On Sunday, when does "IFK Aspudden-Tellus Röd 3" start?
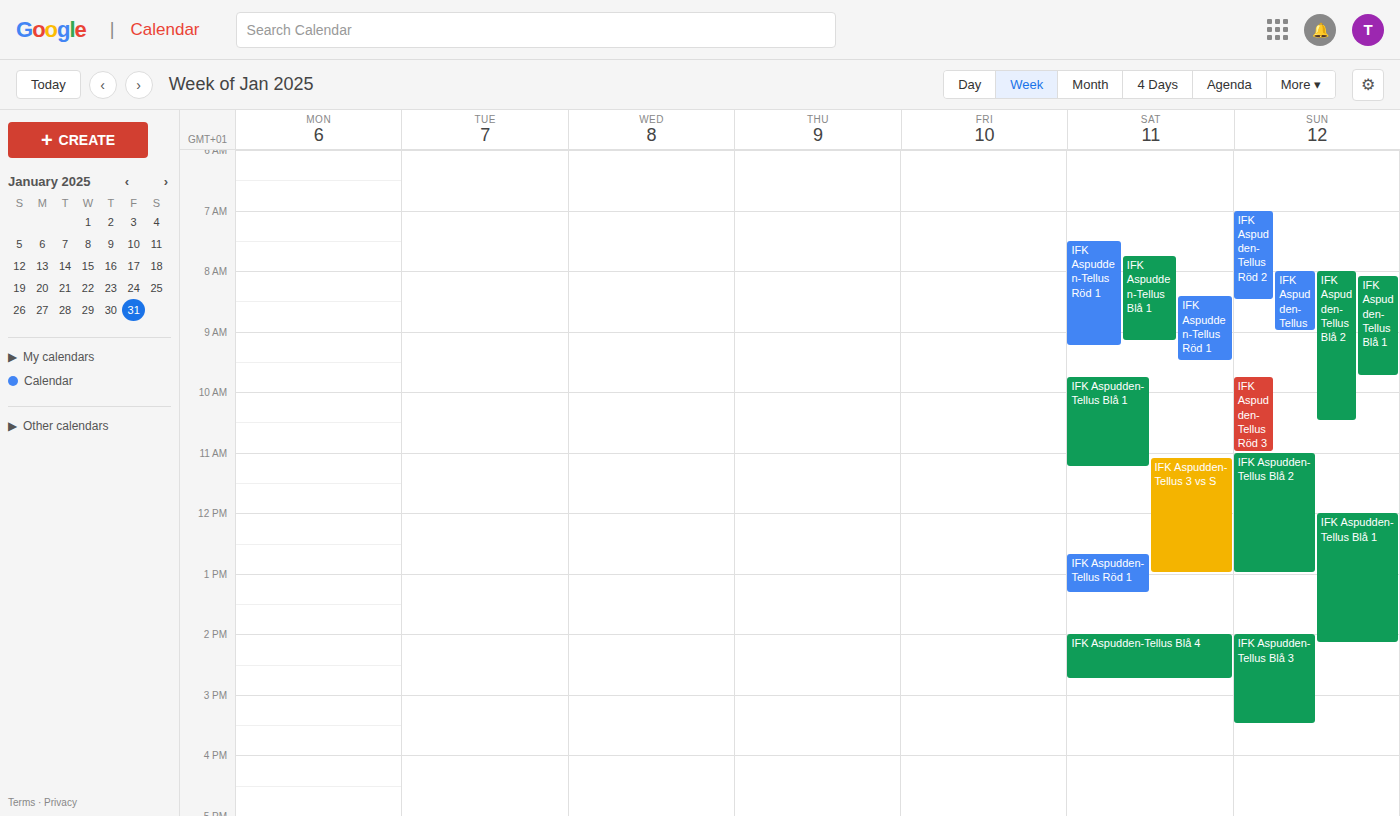
9:45 AM